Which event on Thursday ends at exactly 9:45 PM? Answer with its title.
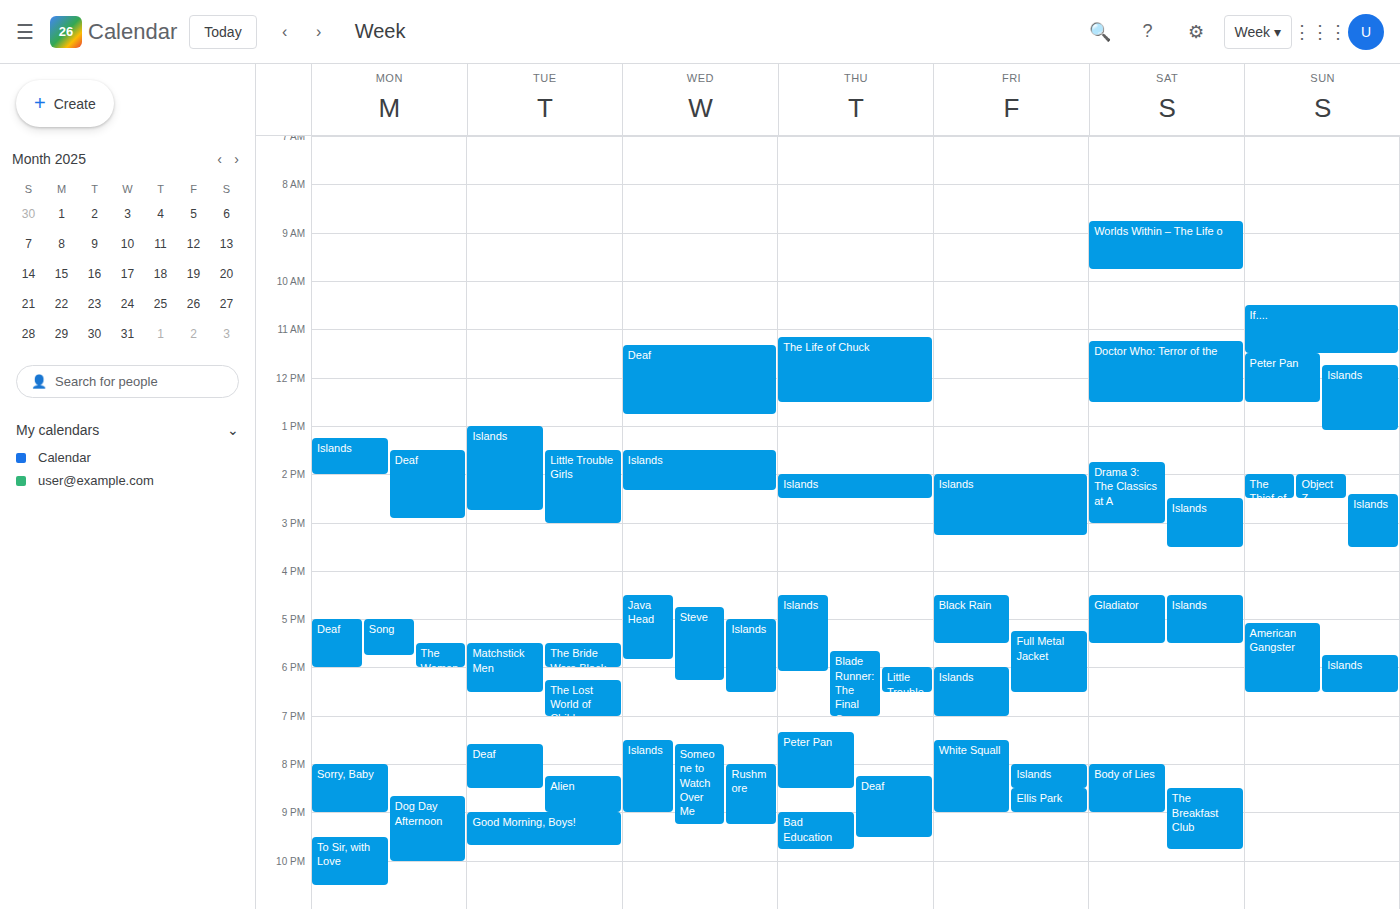
"Bad Education"